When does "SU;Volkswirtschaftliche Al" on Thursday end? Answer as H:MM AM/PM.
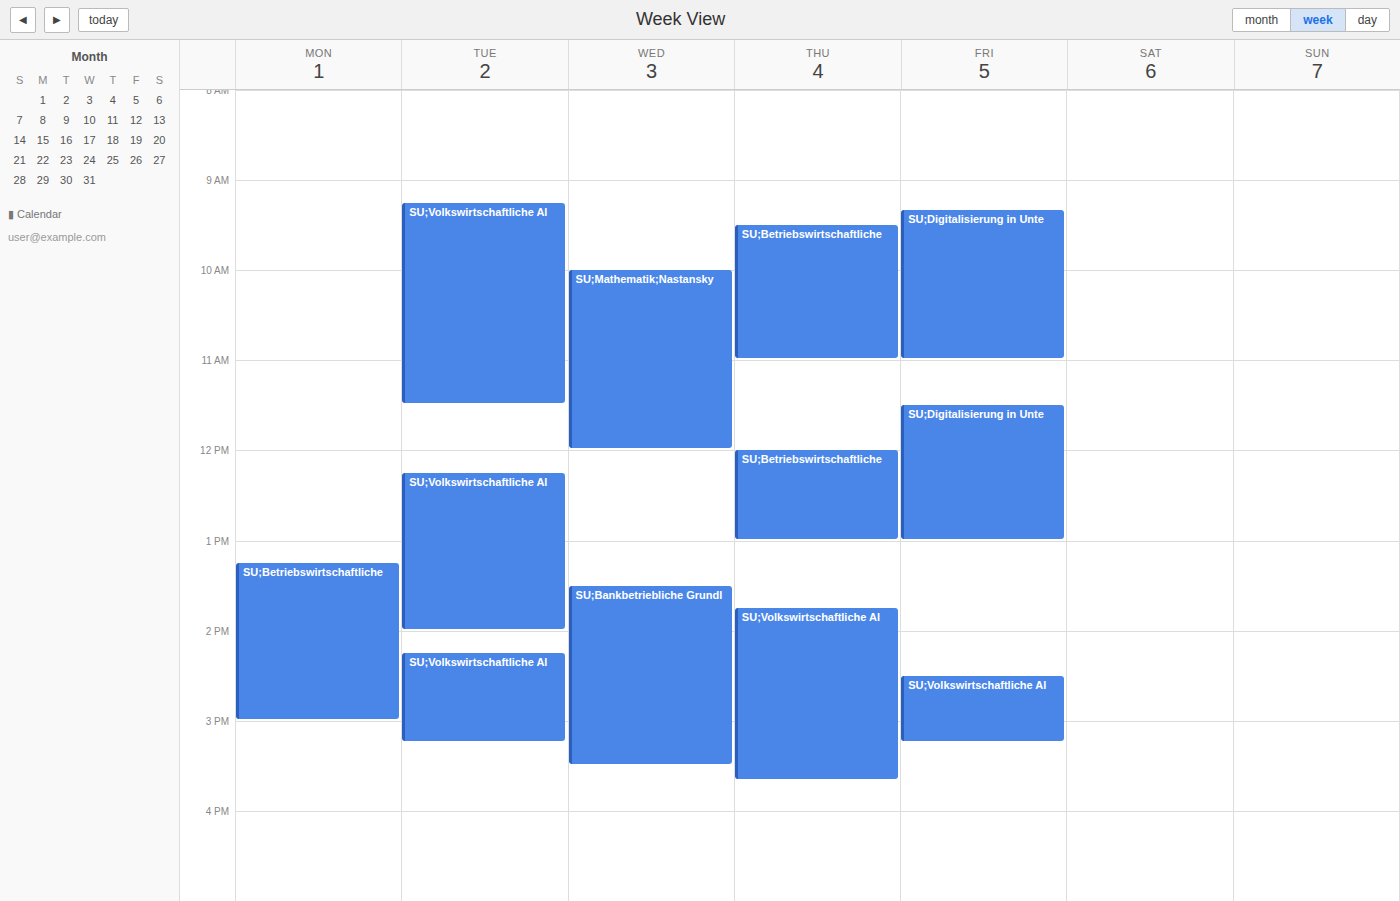
3:40 PM